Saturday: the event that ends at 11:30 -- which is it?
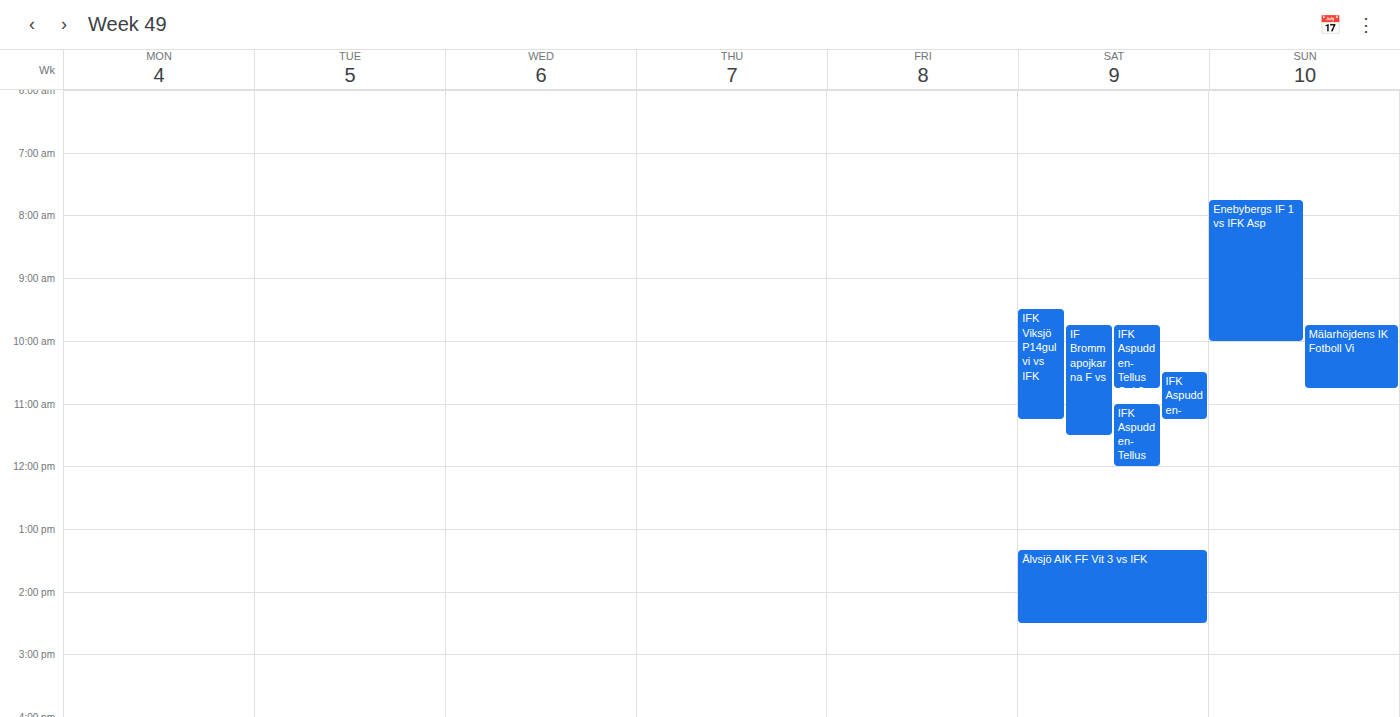
"IF Brommapojkarna F vs"